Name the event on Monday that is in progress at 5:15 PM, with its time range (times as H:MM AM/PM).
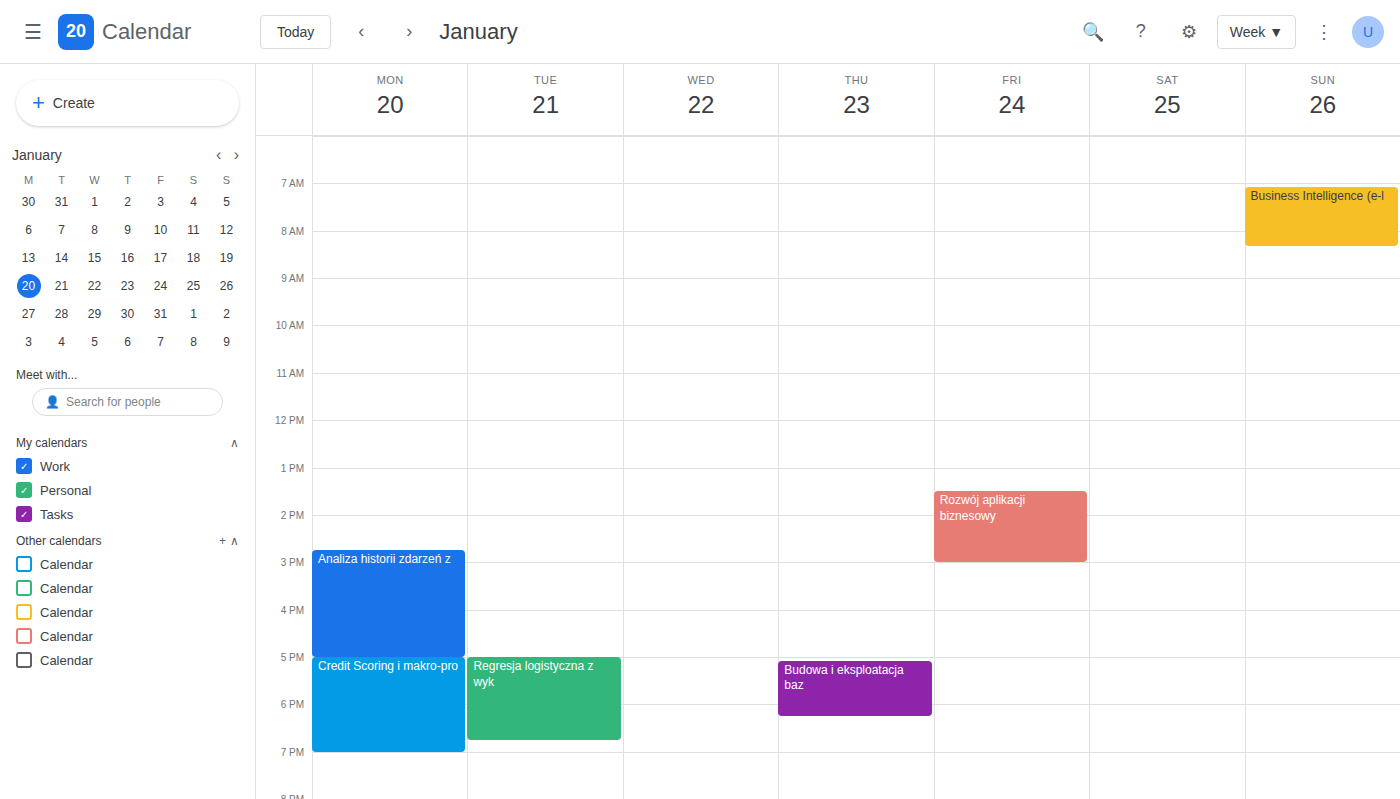
"Credit Scoring i makro-pro", 5:00 PM to 7:00 PM